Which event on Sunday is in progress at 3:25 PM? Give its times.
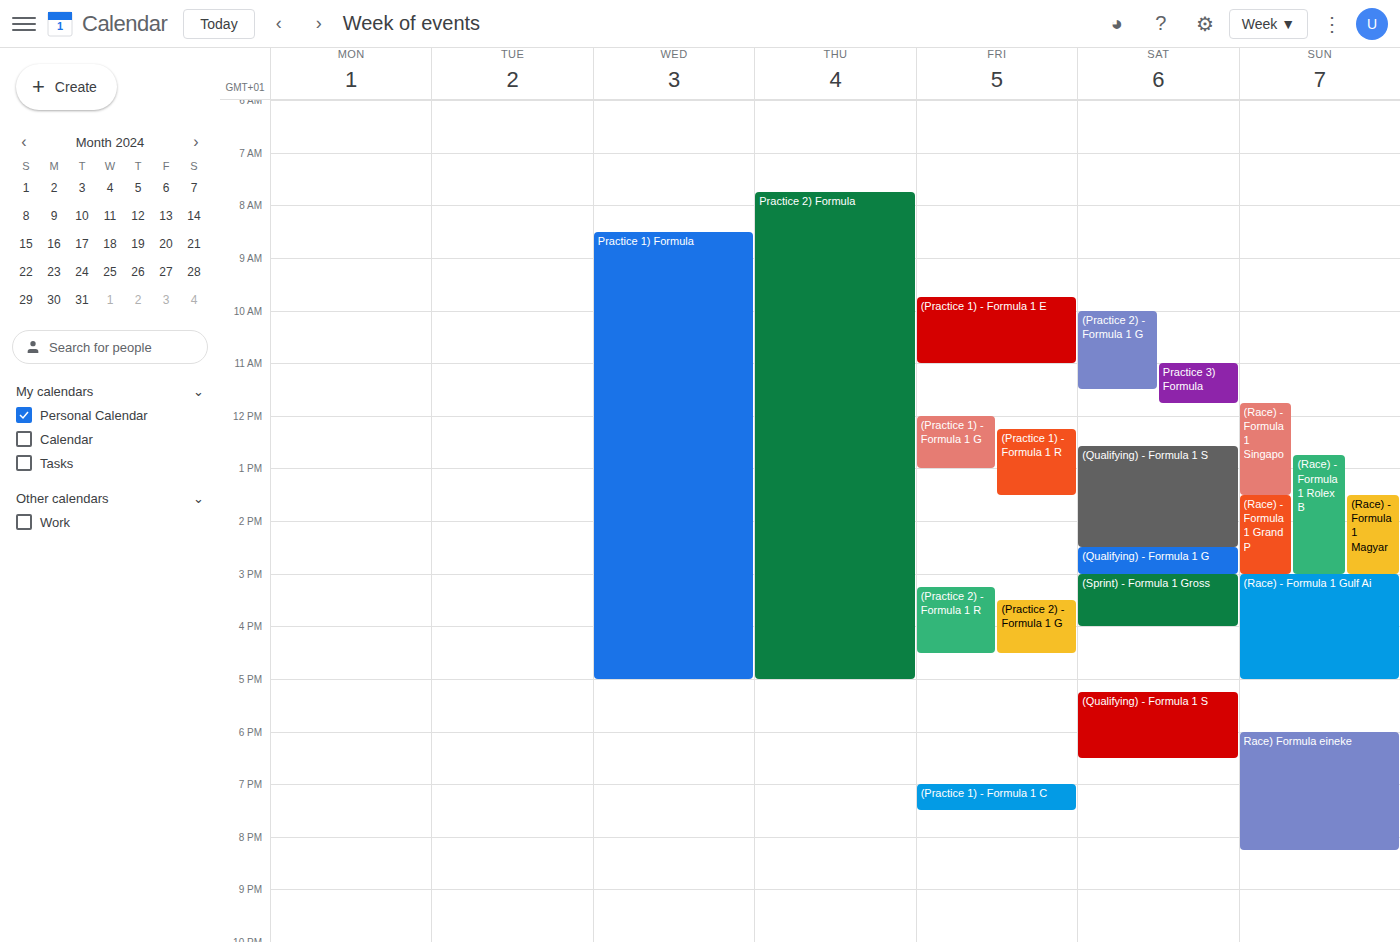
"(Race) - Formula 1 Gulf Ai", 3:00 PM to 5:00 PM